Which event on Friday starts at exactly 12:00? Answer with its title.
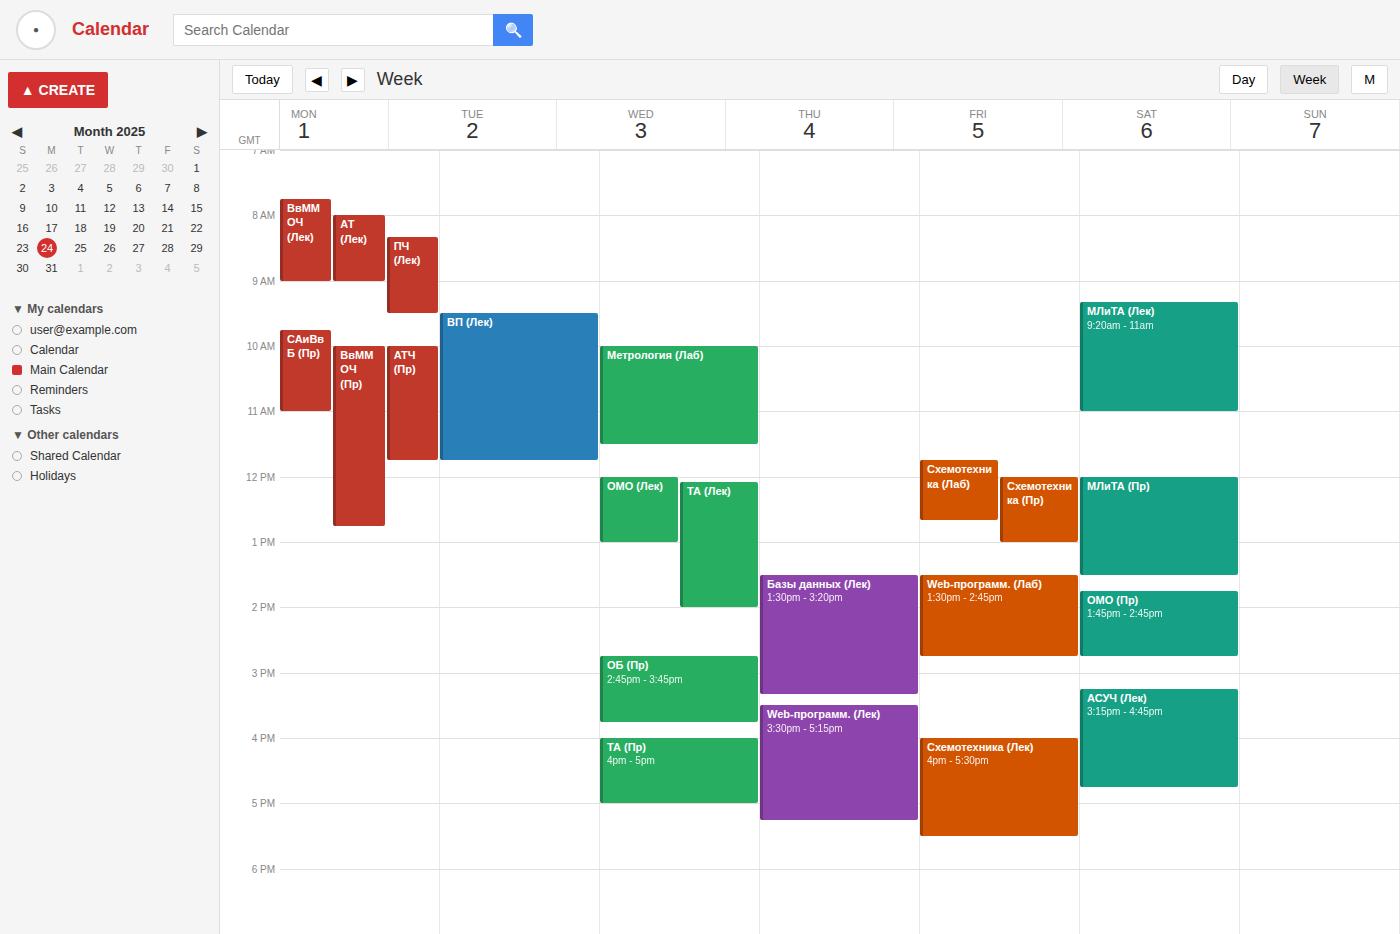
"Схемотехника (Пр)"